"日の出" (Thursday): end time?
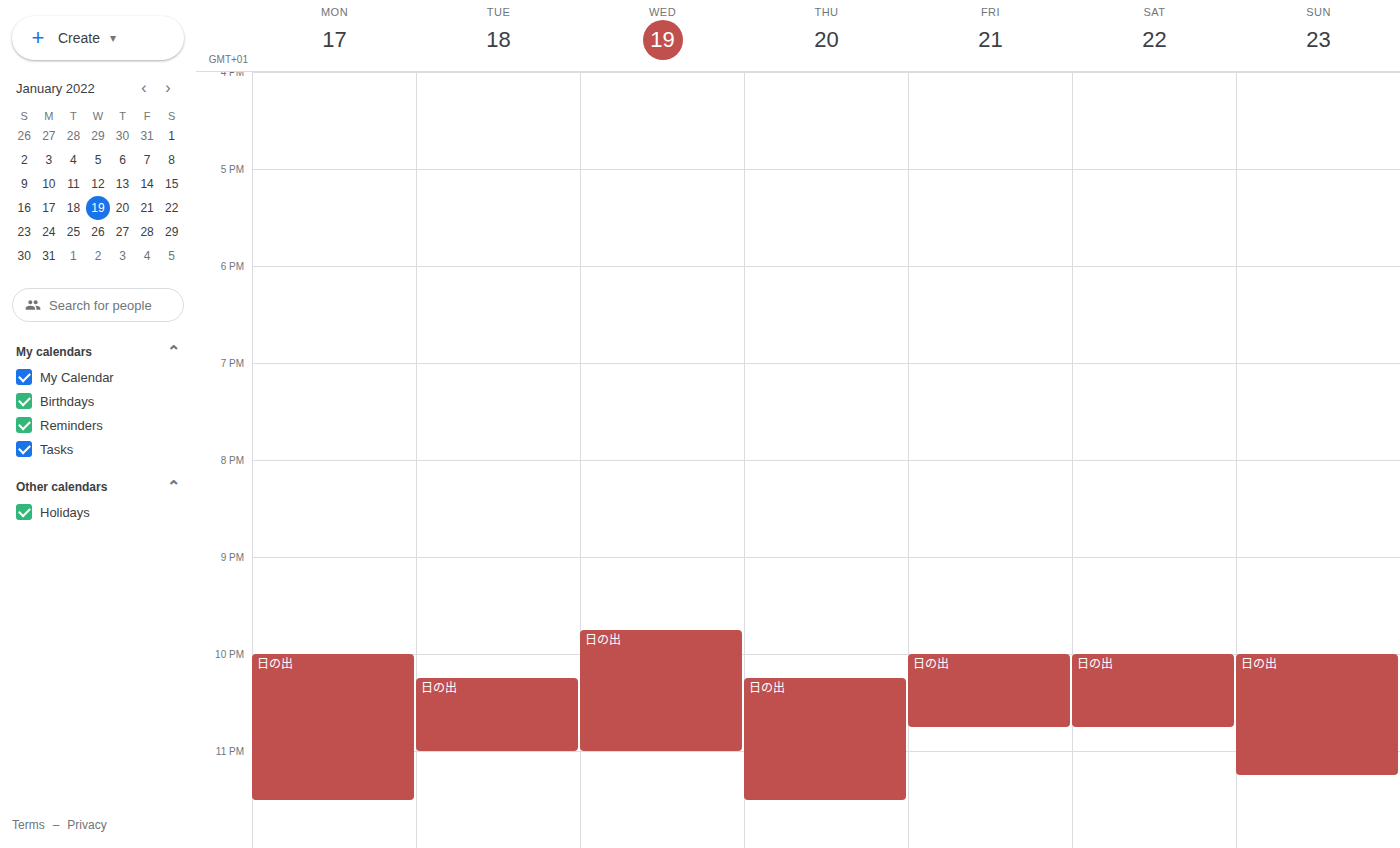
11:30 PM